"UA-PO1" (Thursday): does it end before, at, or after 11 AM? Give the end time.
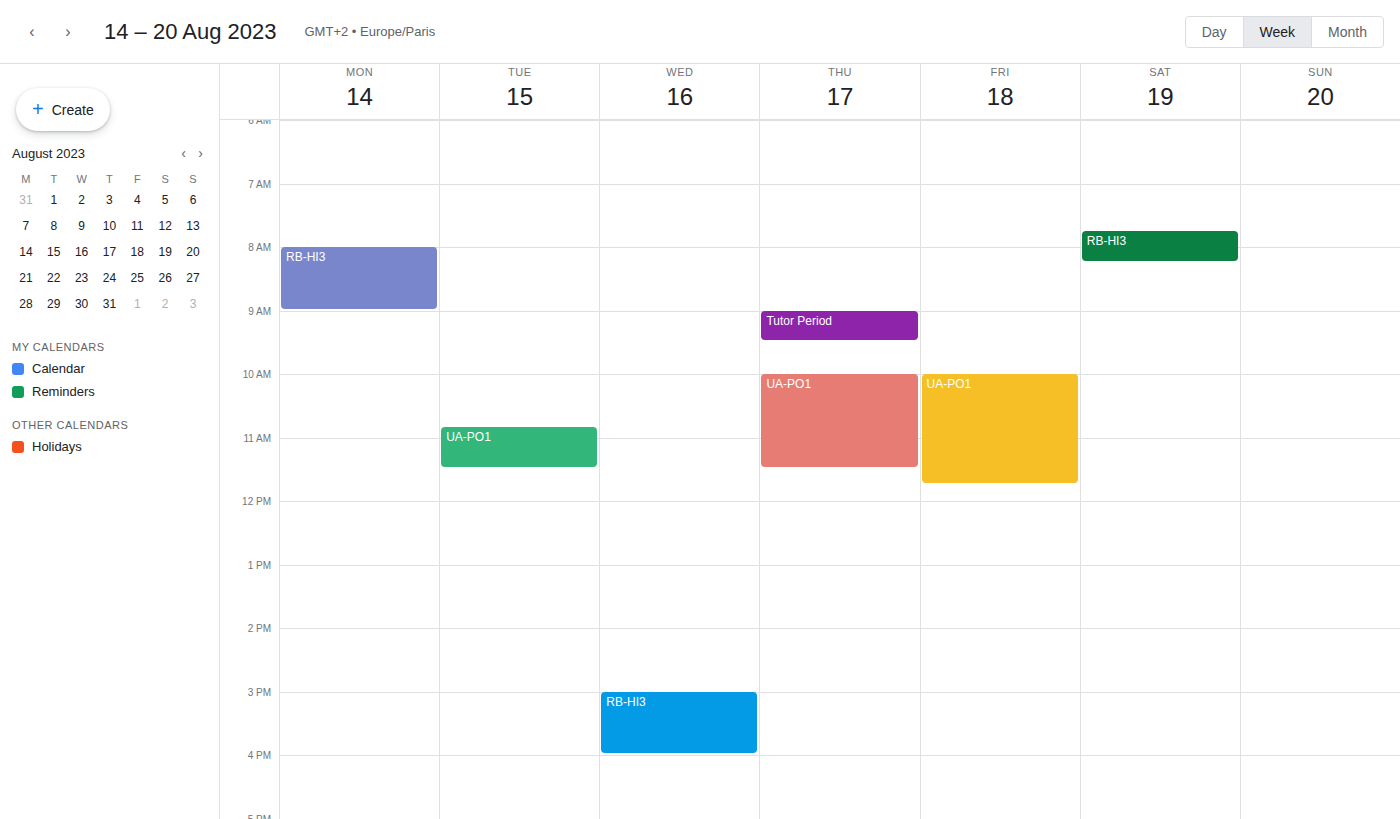
11:30 AM -- after 11 AM, 30 minutes below the 11 AM line.